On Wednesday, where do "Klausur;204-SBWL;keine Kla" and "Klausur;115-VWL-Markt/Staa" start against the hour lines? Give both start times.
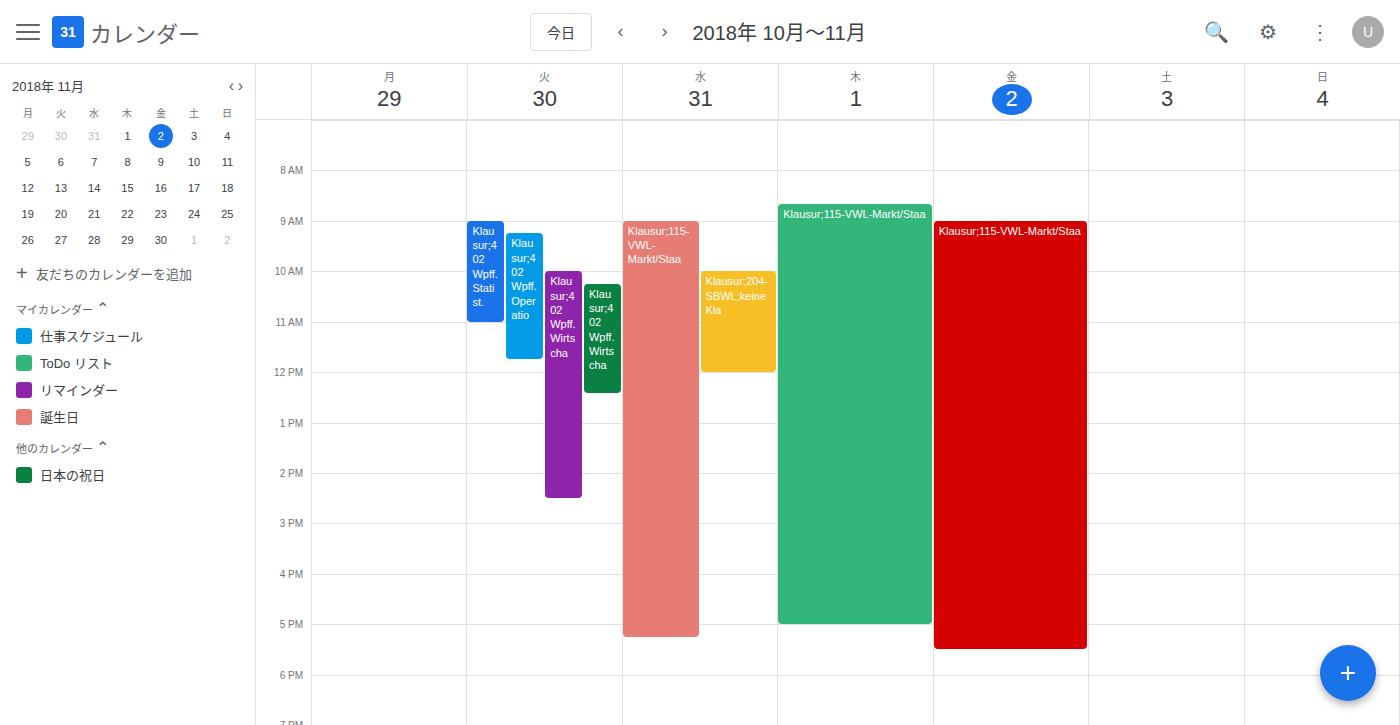
"Klausur;204-SBWL;keine Kla": 10:00 AM, exactly on the 10 AM line. "Klausur;115-VWL-Markt/Staa": 9:00 AM, exactly on the 9 AM line.